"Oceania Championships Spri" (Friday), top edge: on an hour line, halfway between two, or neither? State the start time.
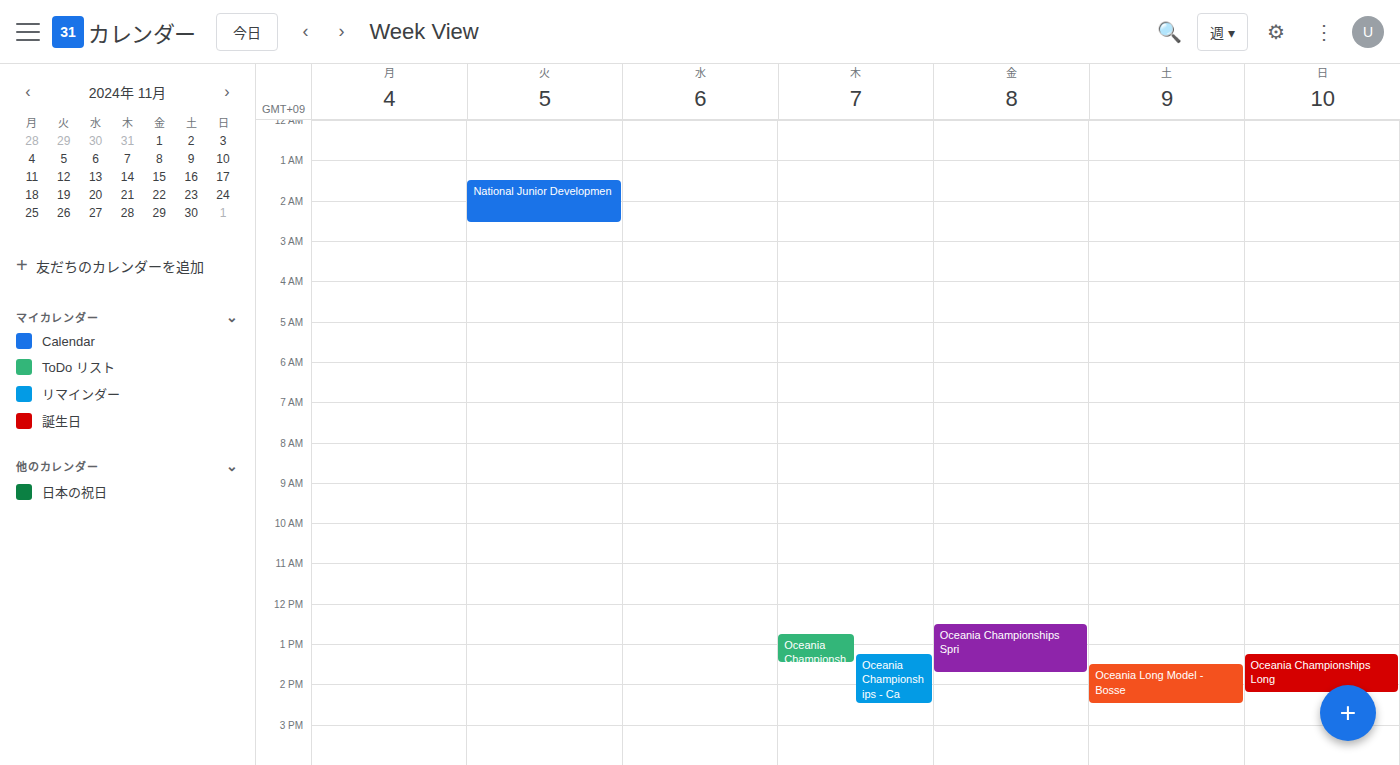
12:30 PM -- halfway between the 12 PM and 1 PM lines.